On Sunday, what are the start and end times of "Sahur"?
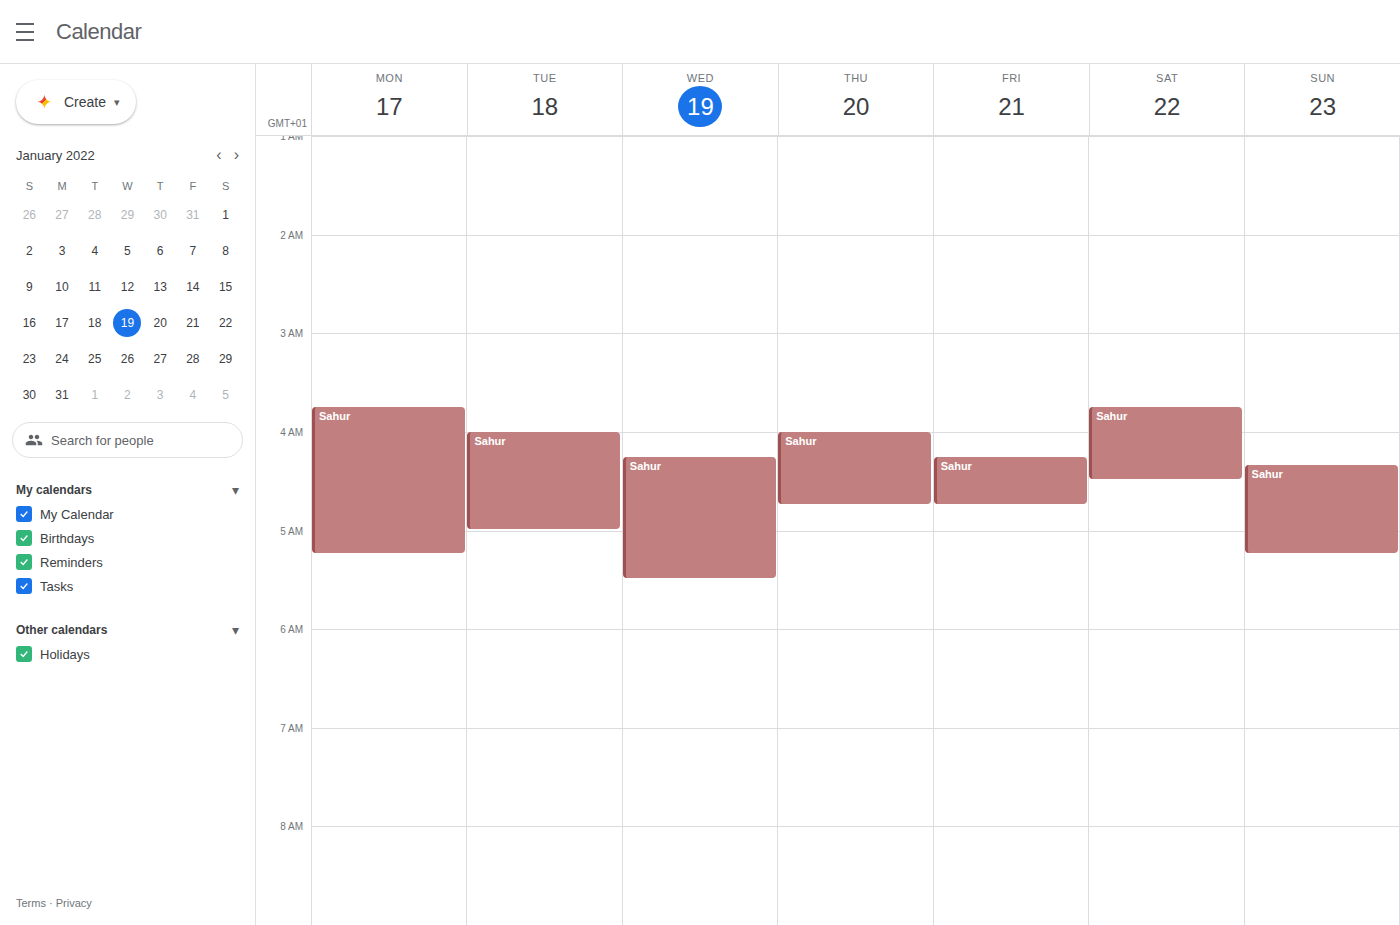
4:20 AM to 5:15 AM